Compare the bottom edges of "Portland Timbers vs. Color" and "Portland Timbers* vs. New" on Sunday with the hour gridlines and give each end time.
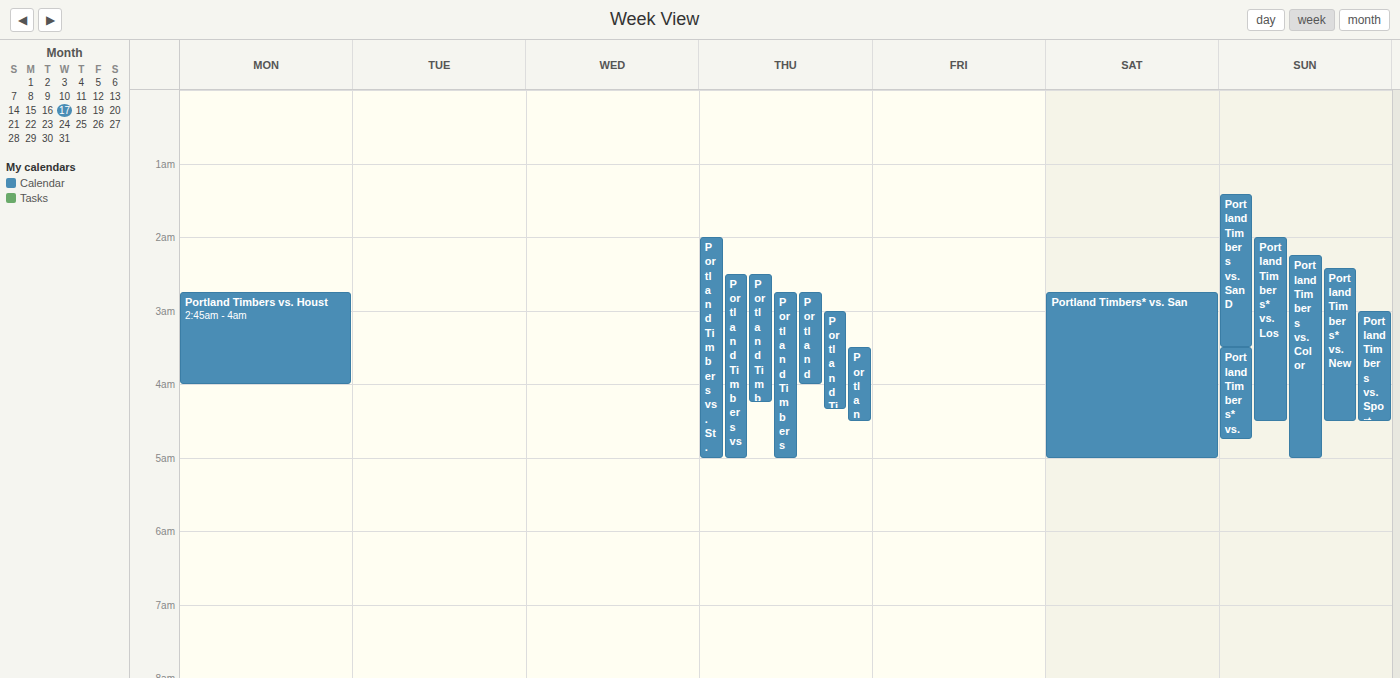
"Portland Timbers vs. Color": 5:00 AM, exactly on the 5 AM line. "Portland Timbers* vs. New": 4:30 AM, halfway between the 4 AM and 5 AM lines.